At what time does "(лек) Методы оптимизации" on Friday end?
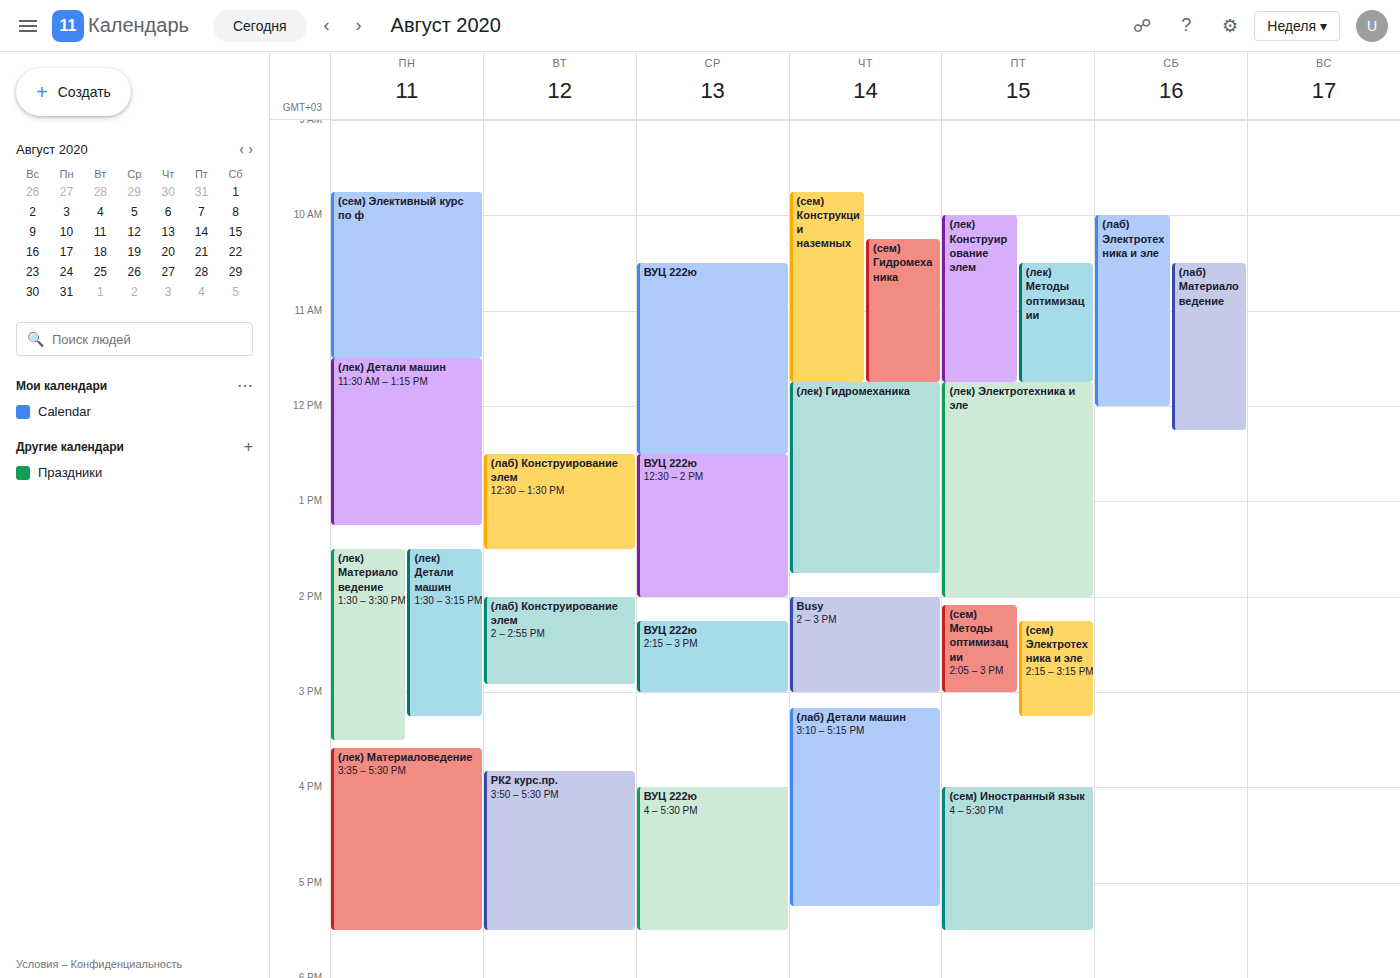
11:45 AM